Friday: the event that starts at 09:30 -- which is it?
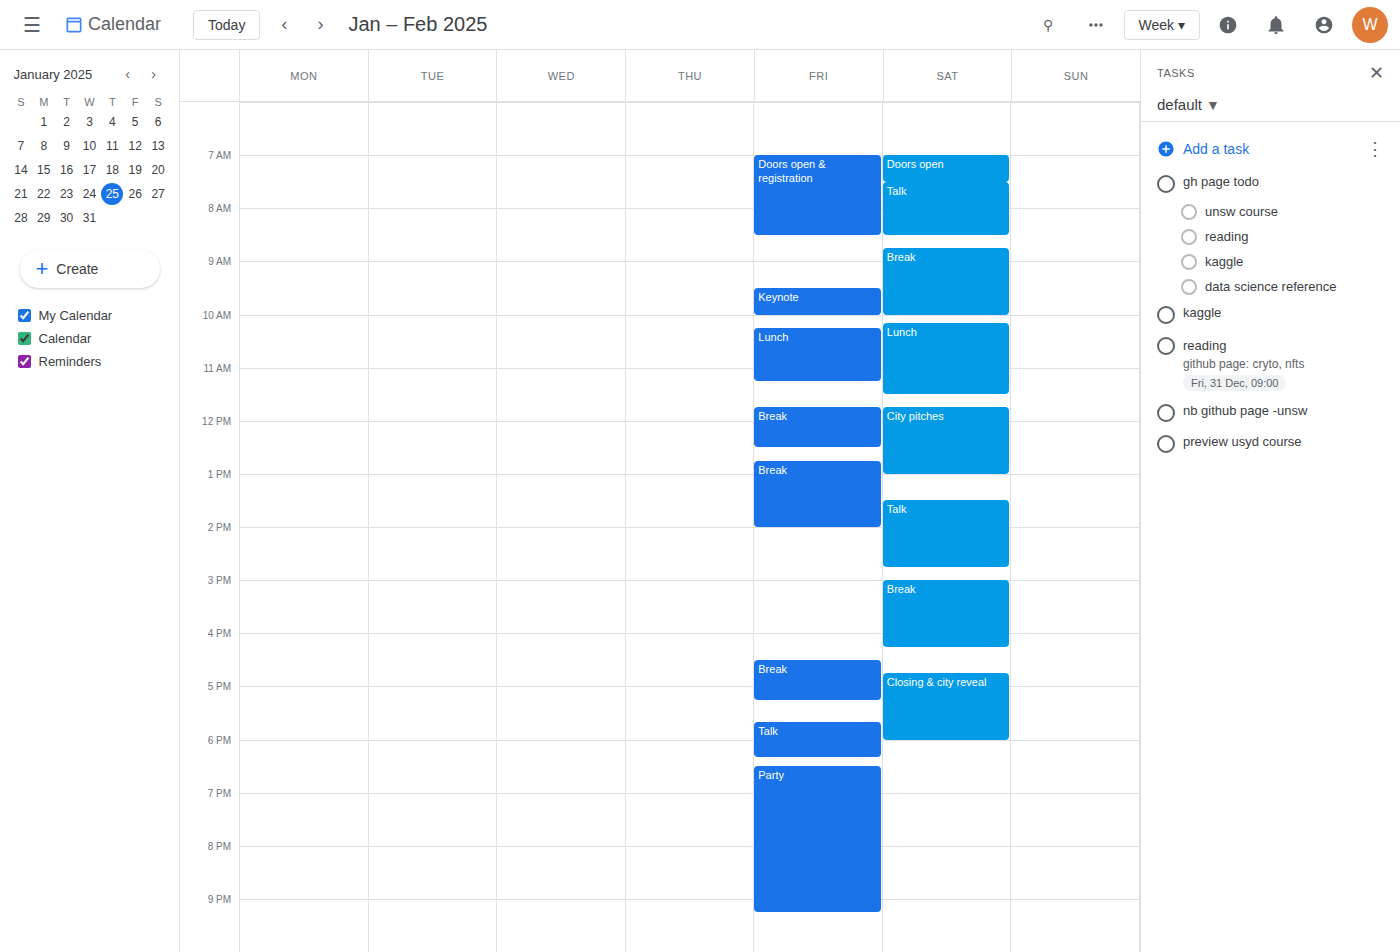
"Keynote"